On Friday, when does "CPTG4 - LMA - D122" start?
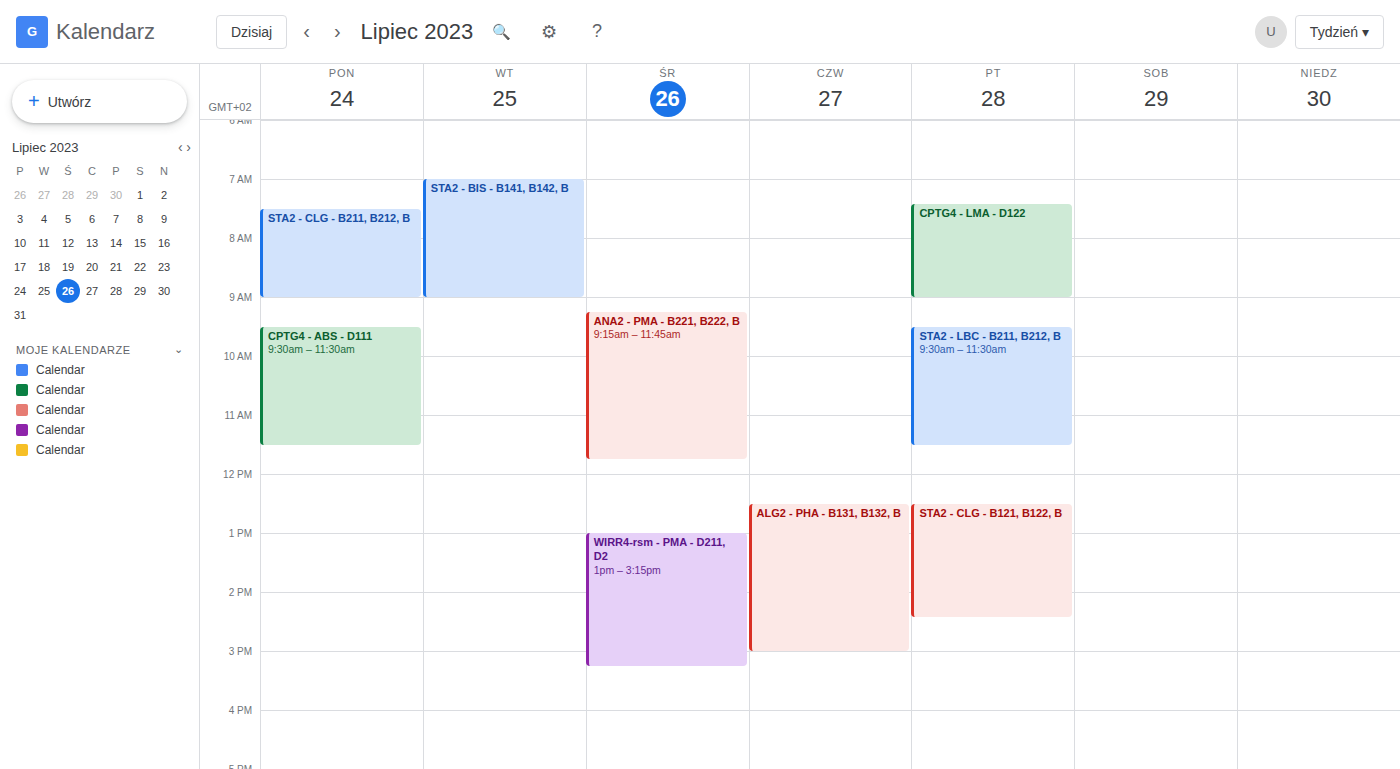
7:25 AM